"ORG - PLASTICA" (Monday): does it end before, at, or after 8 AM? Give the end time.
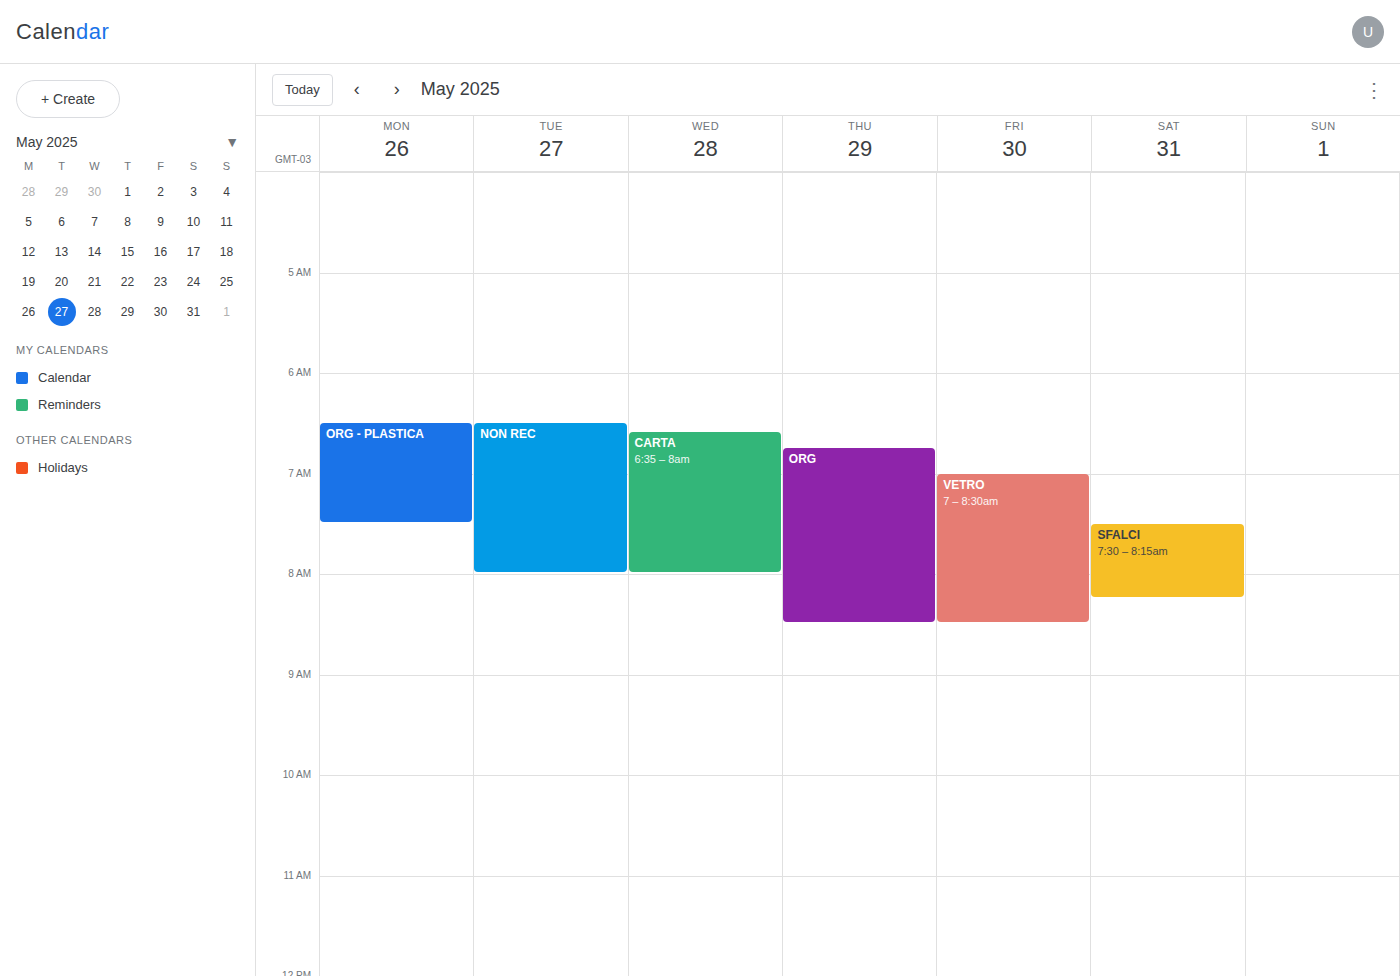
7:30 AM -- before 8 AM, 30 minutes above the 8 AM line.